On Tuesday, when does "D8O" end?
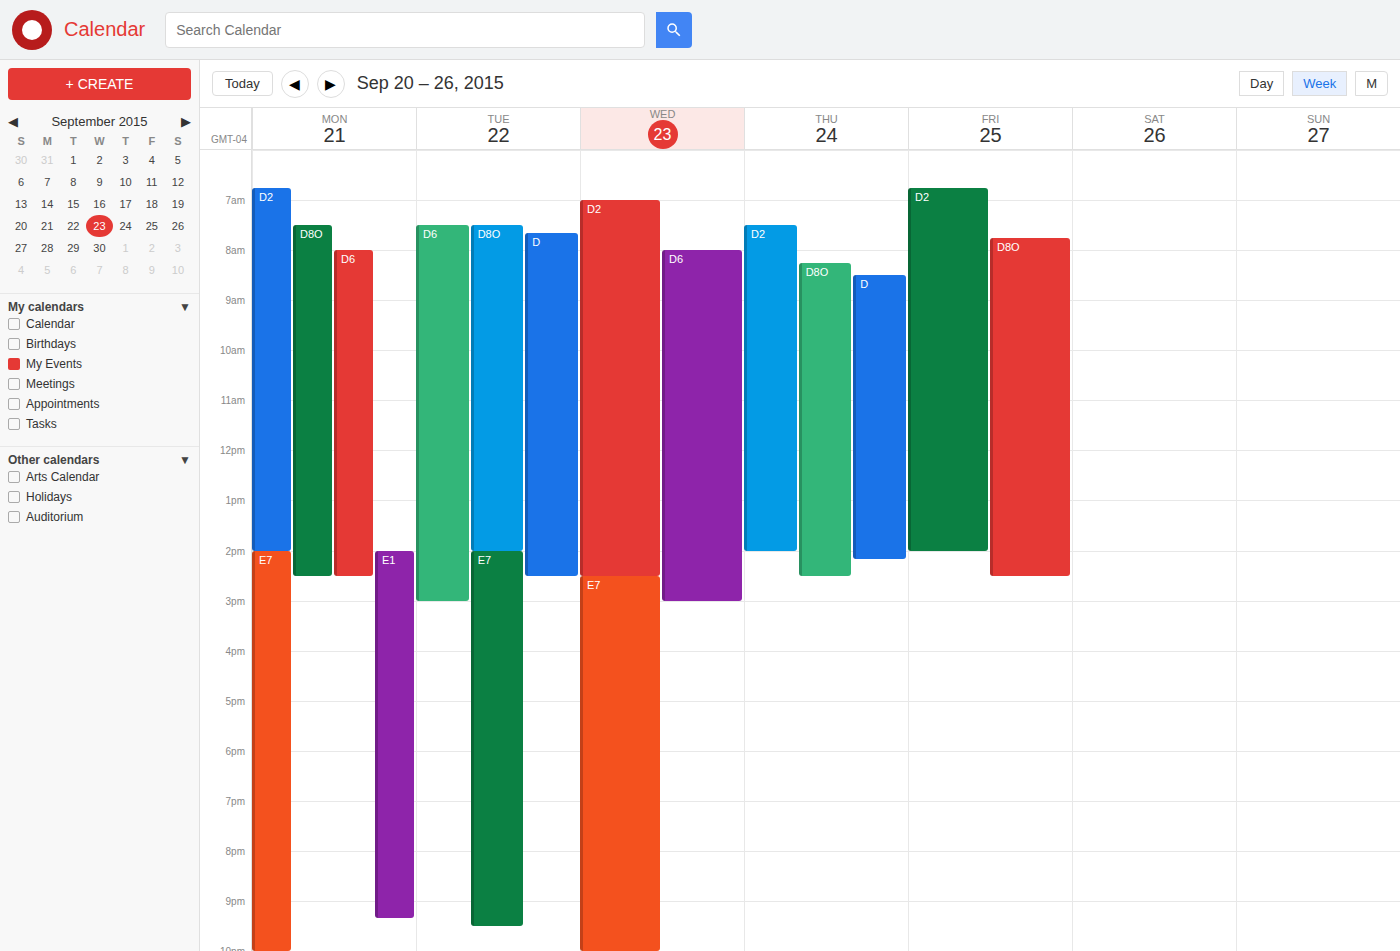
14:00